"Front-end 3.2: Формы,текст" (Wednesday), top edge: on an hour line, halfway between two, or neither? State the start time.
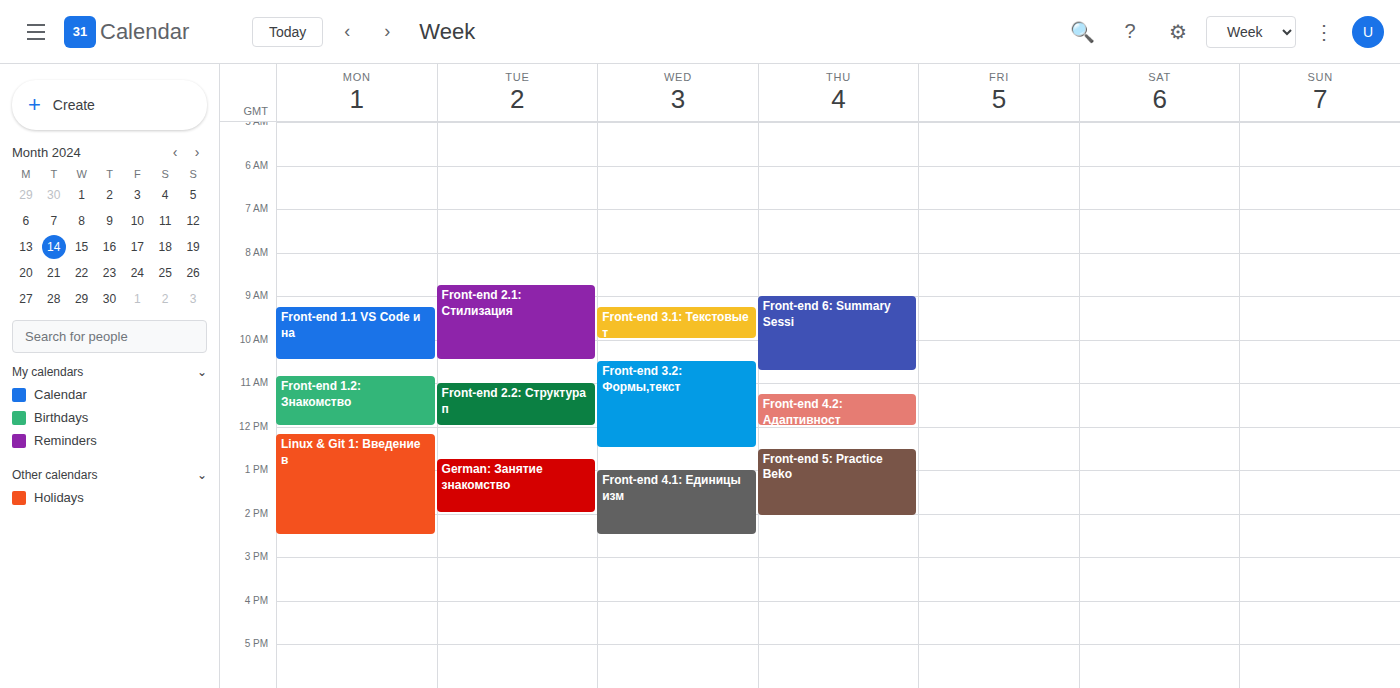
10:30 AM -- halfway between the 10 AM and 11 AM lines.